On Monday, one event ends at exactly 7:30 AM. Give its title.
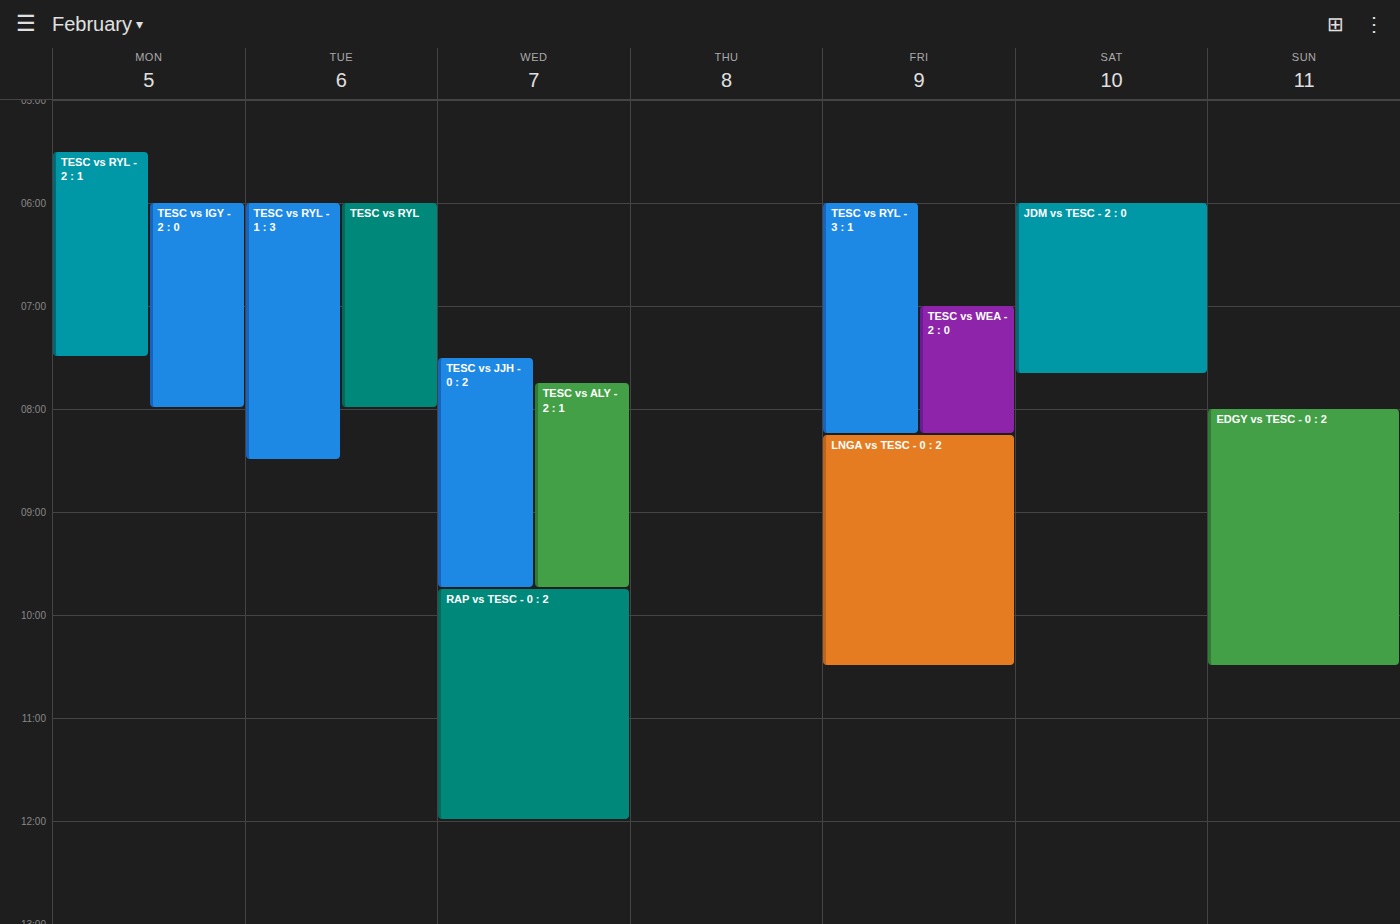
"TESC vs RYL - 2 : 1"